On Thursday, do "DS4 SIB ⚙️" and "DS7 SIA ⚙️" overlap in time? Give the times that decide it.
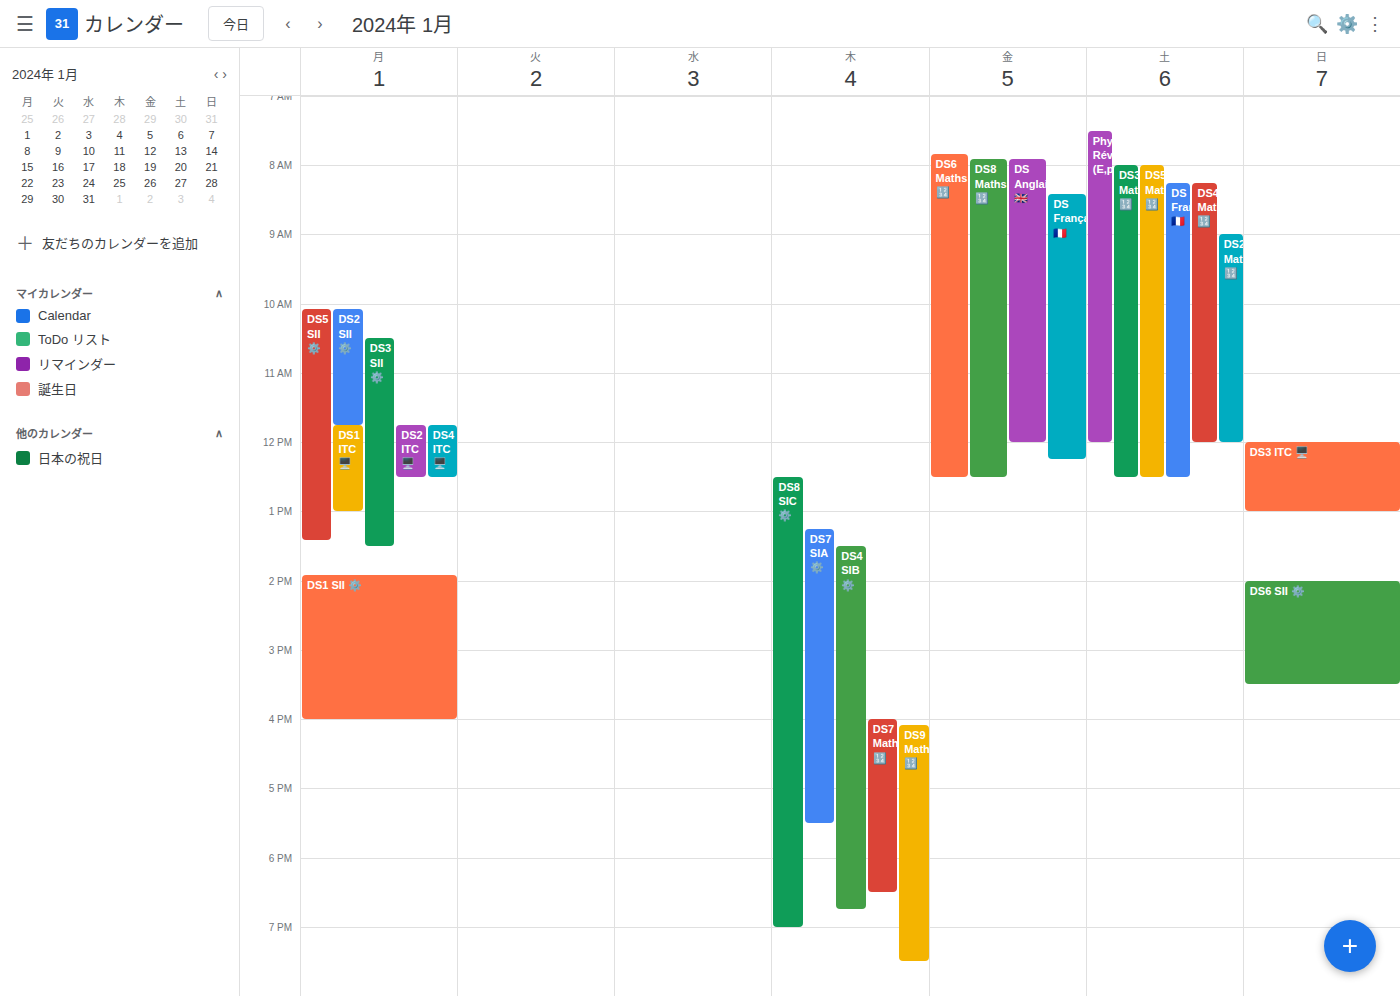
"DS4 SIB ⚙️" starts at 1:30 PM, before "DS7 SIA ⚙️" ends at 5:30 PM -- they overlap.